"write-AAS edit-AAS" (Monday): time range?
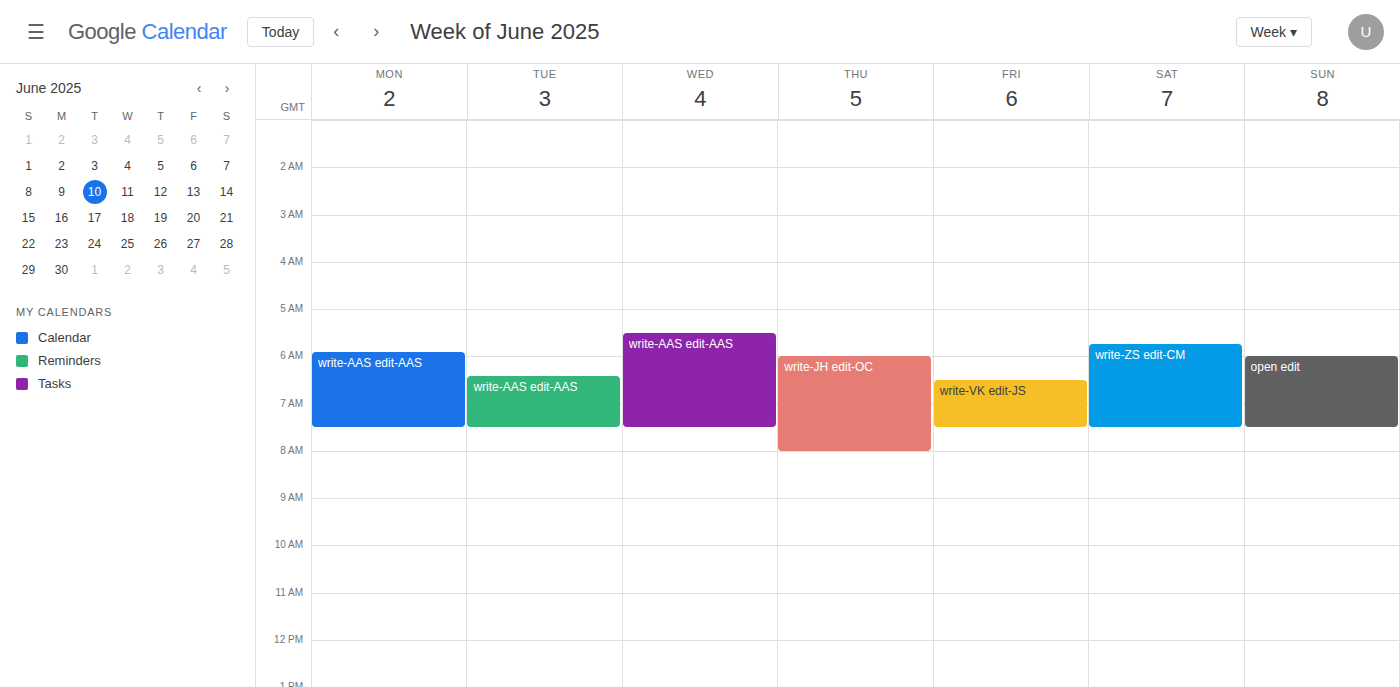
5:55 AM to 7:30 AM